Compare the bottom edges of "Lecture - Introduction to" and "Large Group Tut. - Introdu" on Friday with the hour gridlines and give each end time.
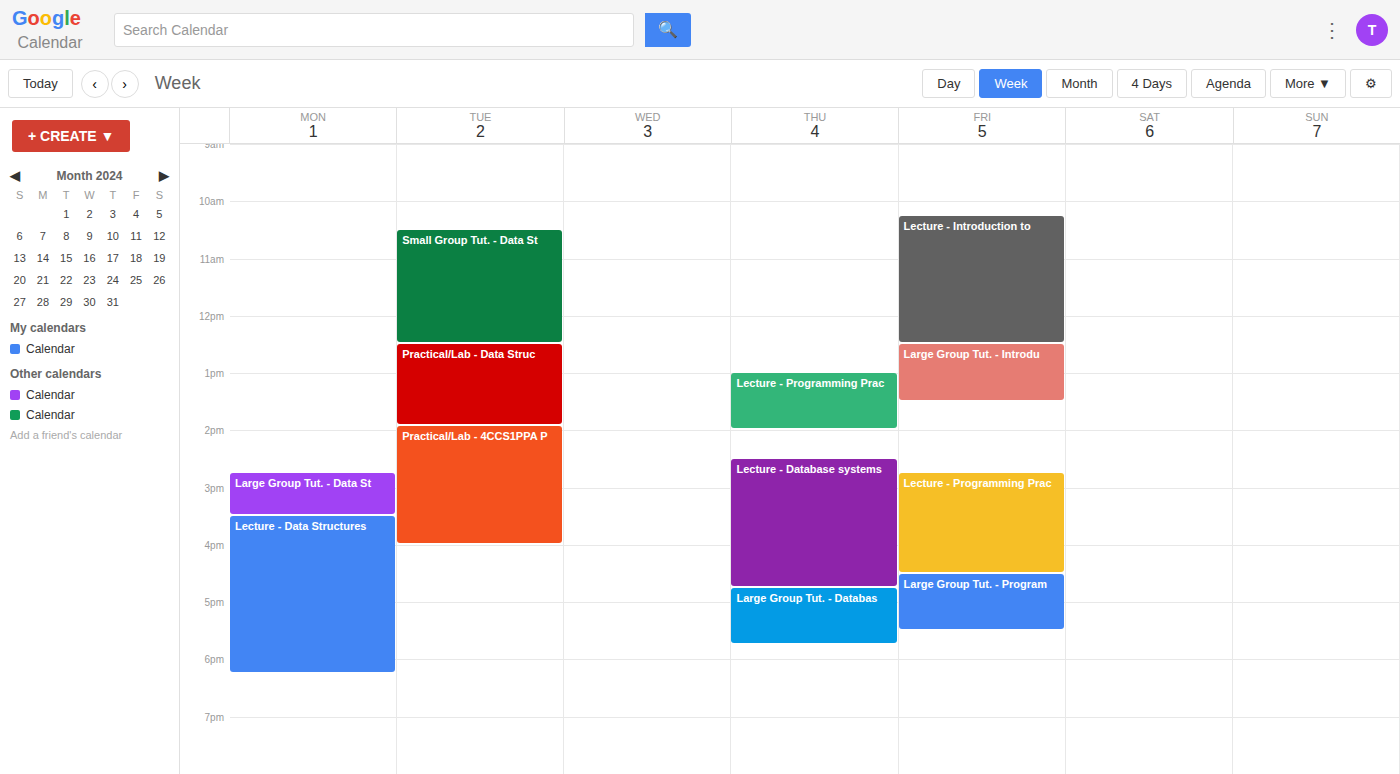
"Lecture - Introduction to": 12:30 PM, halfway between the 12 PM and 1 PM lines. "Large Group Tut. - Introdu": 1:30 PM, halfway between the 1 PM and 2 PM lines.